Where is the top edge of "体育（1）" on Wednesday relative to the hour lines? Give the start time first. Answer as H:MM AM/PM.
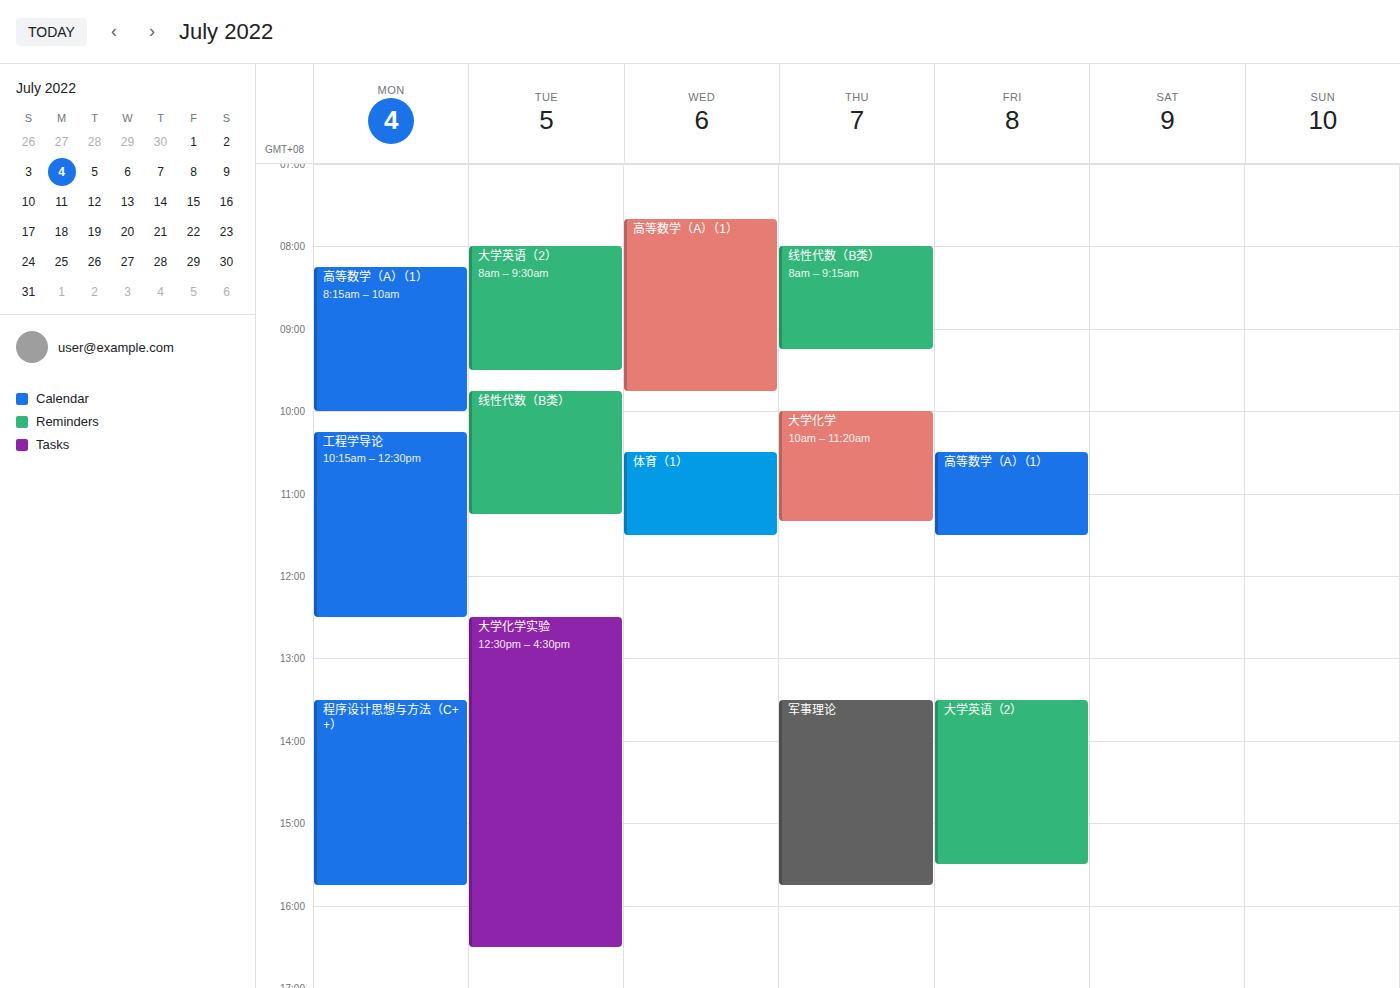
10:30 AM -- halfway between the 10 AM and 11 AM lines.